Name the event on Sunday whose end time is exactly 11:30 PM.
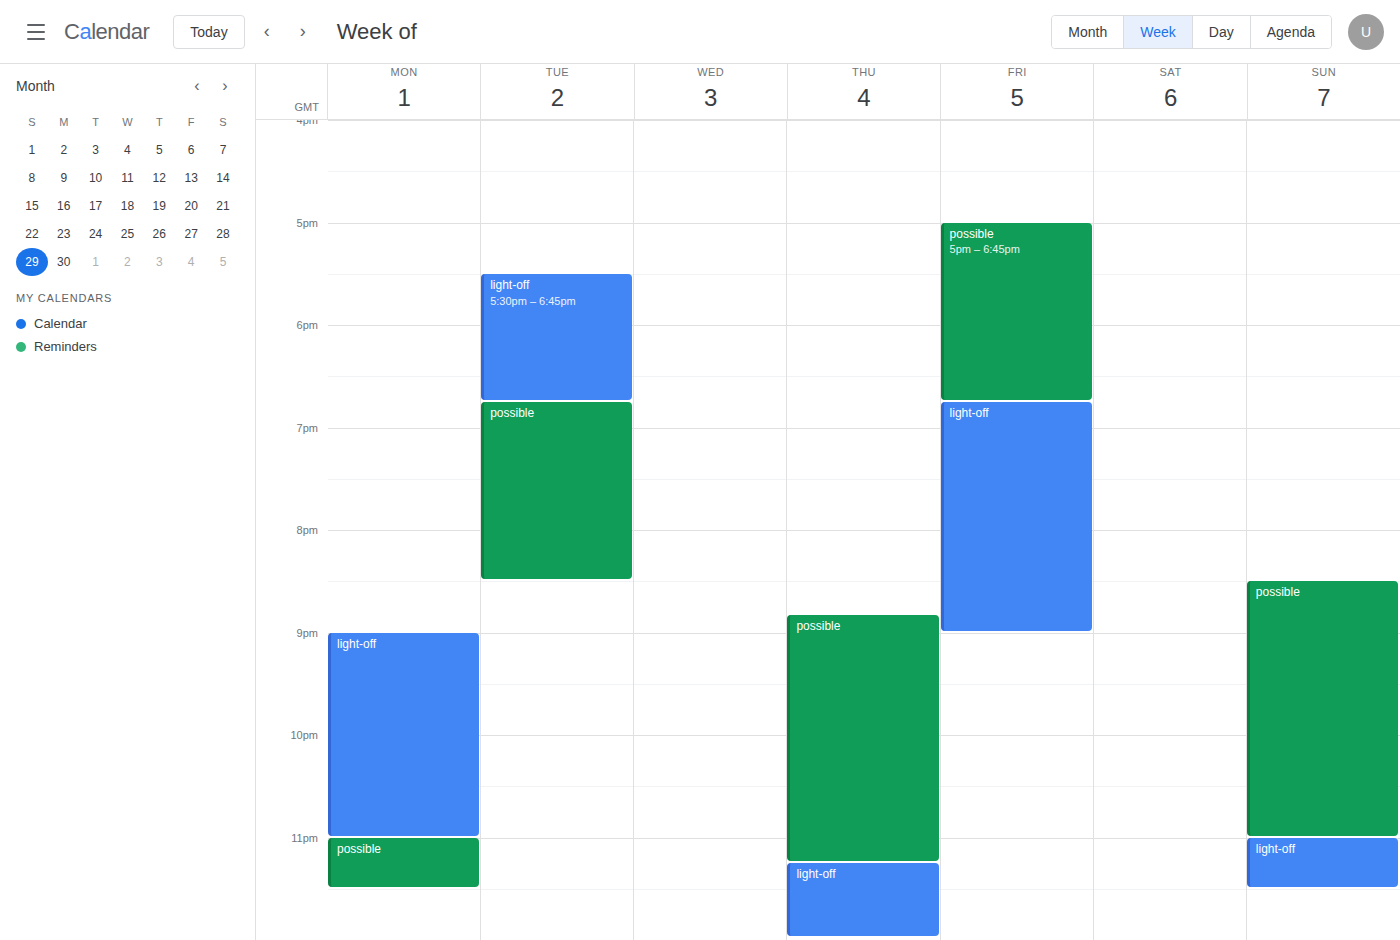
"light-off"